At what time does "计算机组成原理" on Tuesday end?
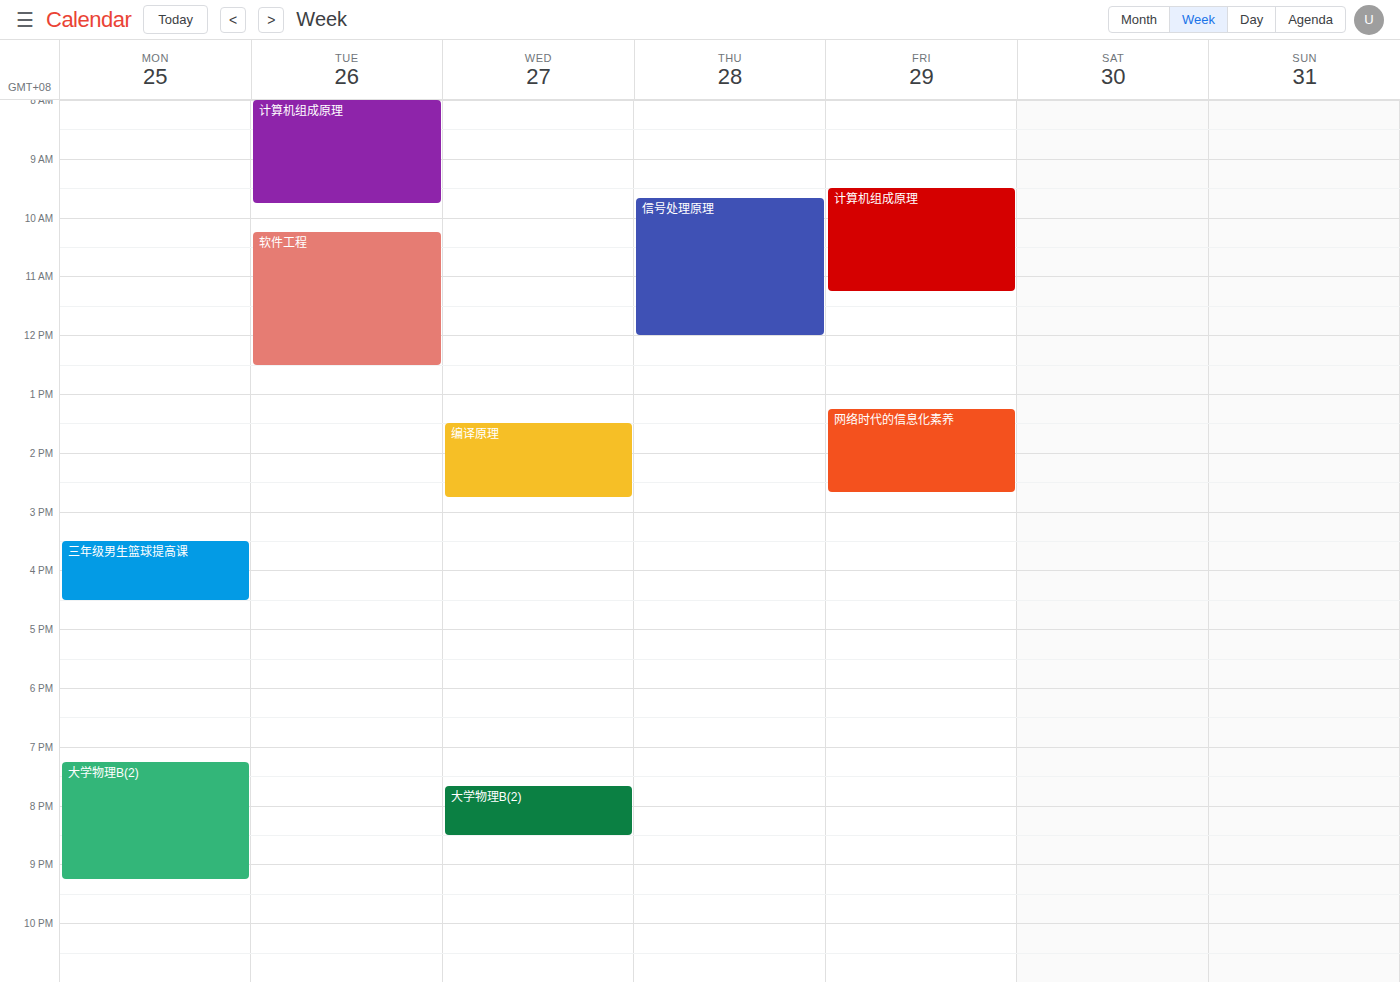
9:45 AM